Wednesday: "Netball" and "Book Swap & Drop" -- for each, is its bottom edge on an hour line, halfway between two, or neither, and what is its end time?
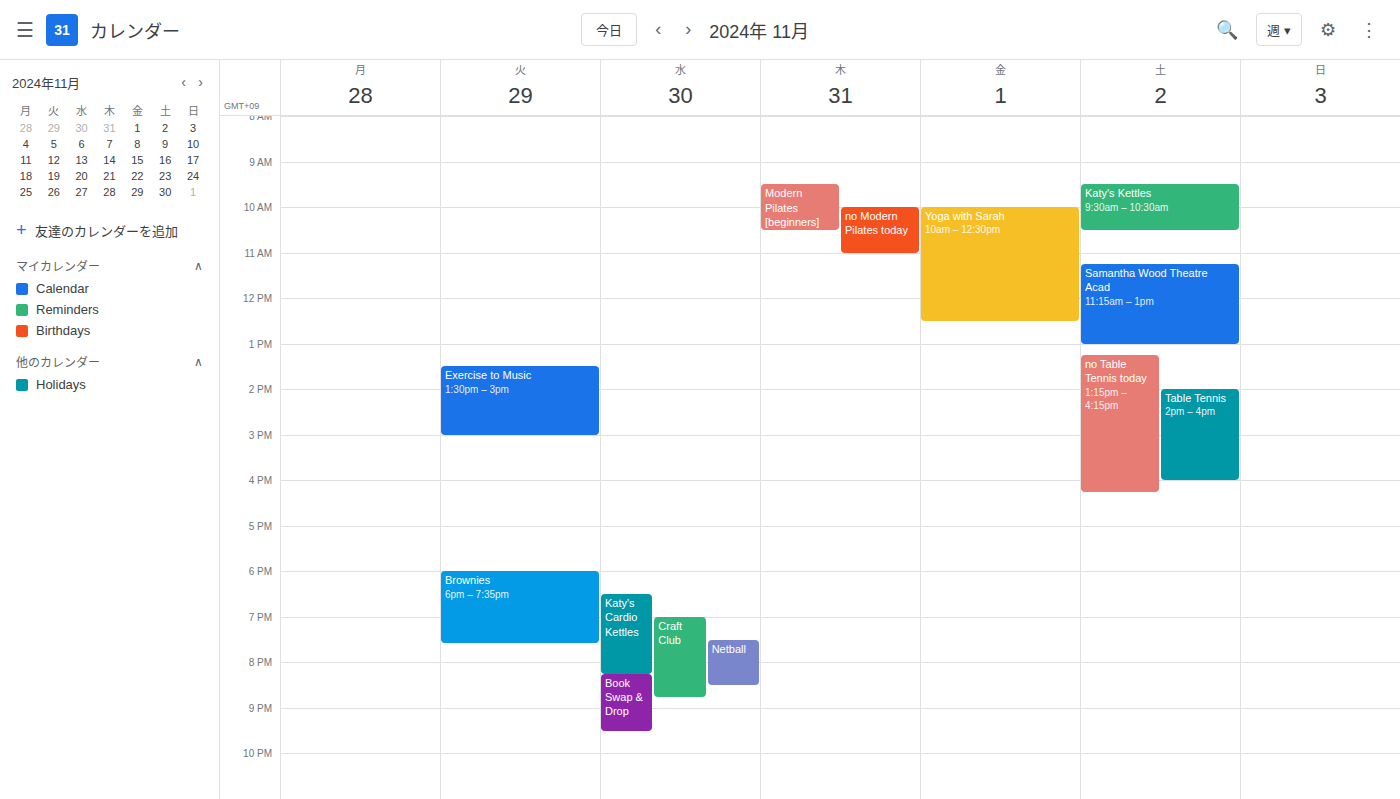
"Netball": 8:30 PM, halfway between the 8 PM and 9 PM lines. "Book Swap & Drop": 9:30 PM, halfway between the 9 PM and 10 PM lines.